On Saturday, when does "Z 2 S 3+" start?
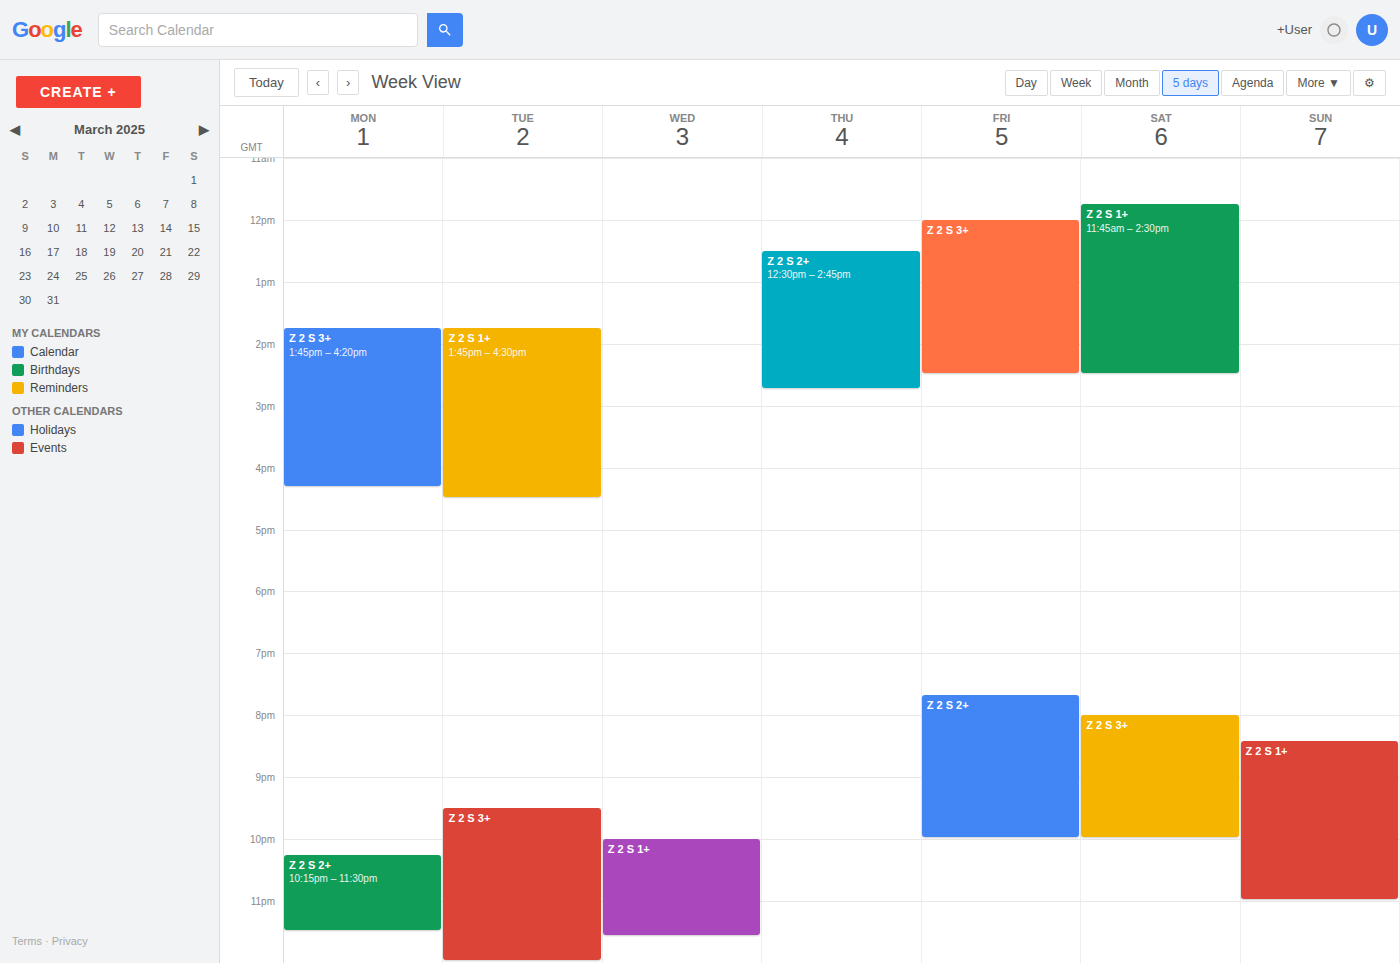
8:00 PM